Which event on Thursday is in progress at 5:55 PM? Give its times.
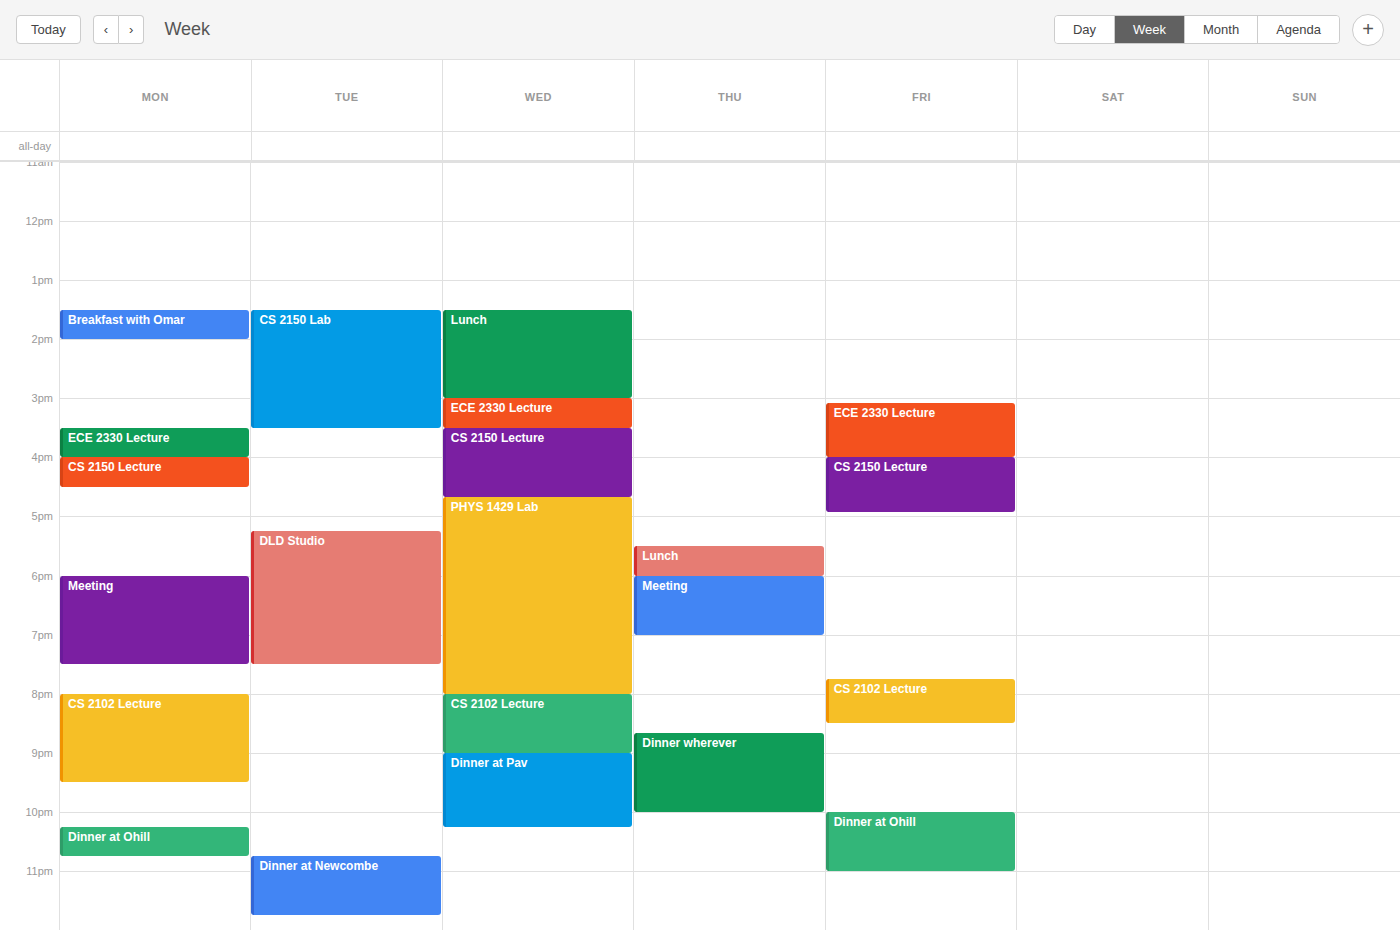
"Lunch", 5:30 PM to 6:00 PM